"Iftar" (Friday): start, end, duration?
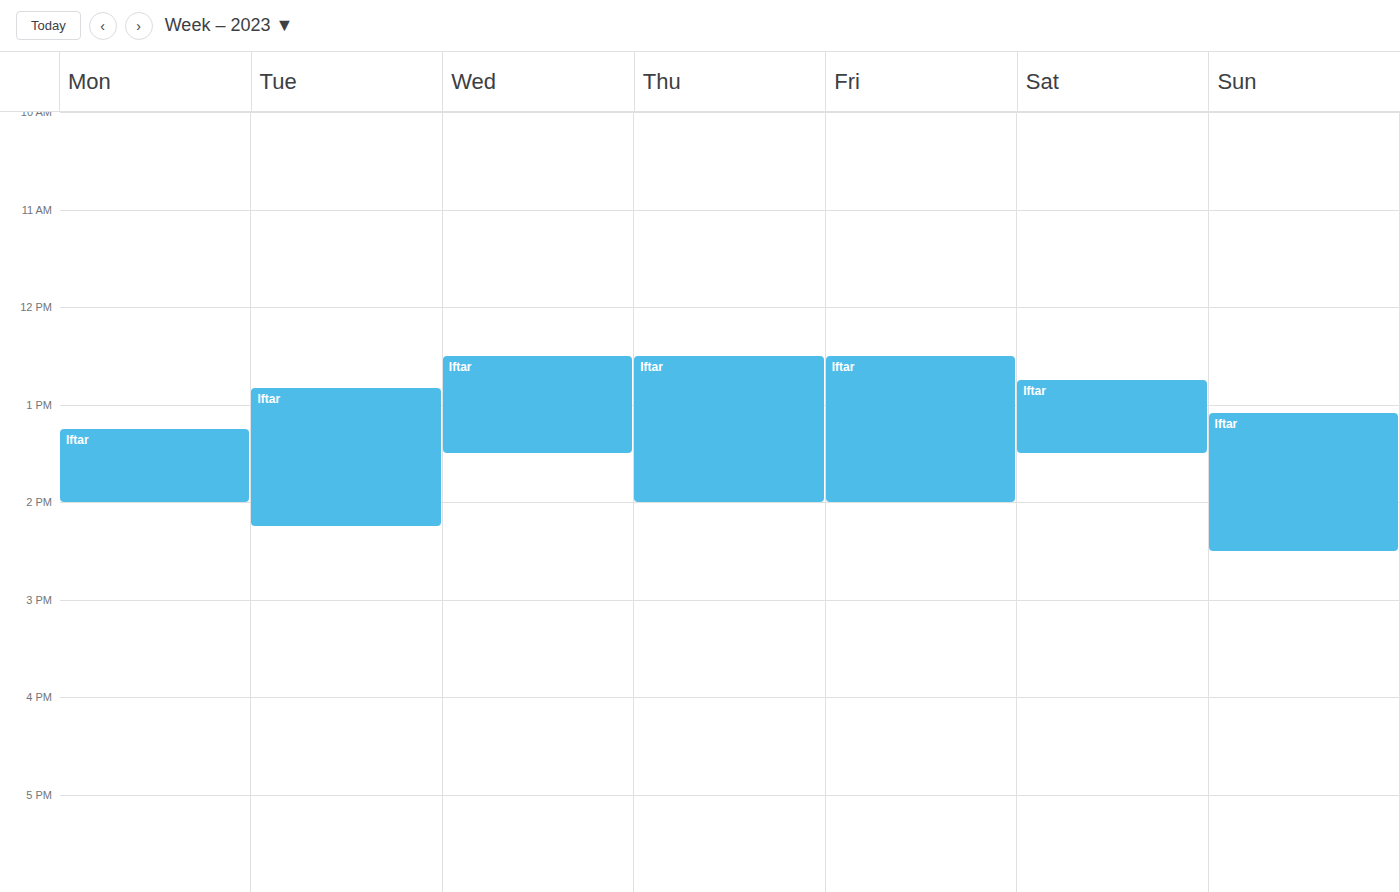
12:30 to 14:00, 1 hour 30 minutes